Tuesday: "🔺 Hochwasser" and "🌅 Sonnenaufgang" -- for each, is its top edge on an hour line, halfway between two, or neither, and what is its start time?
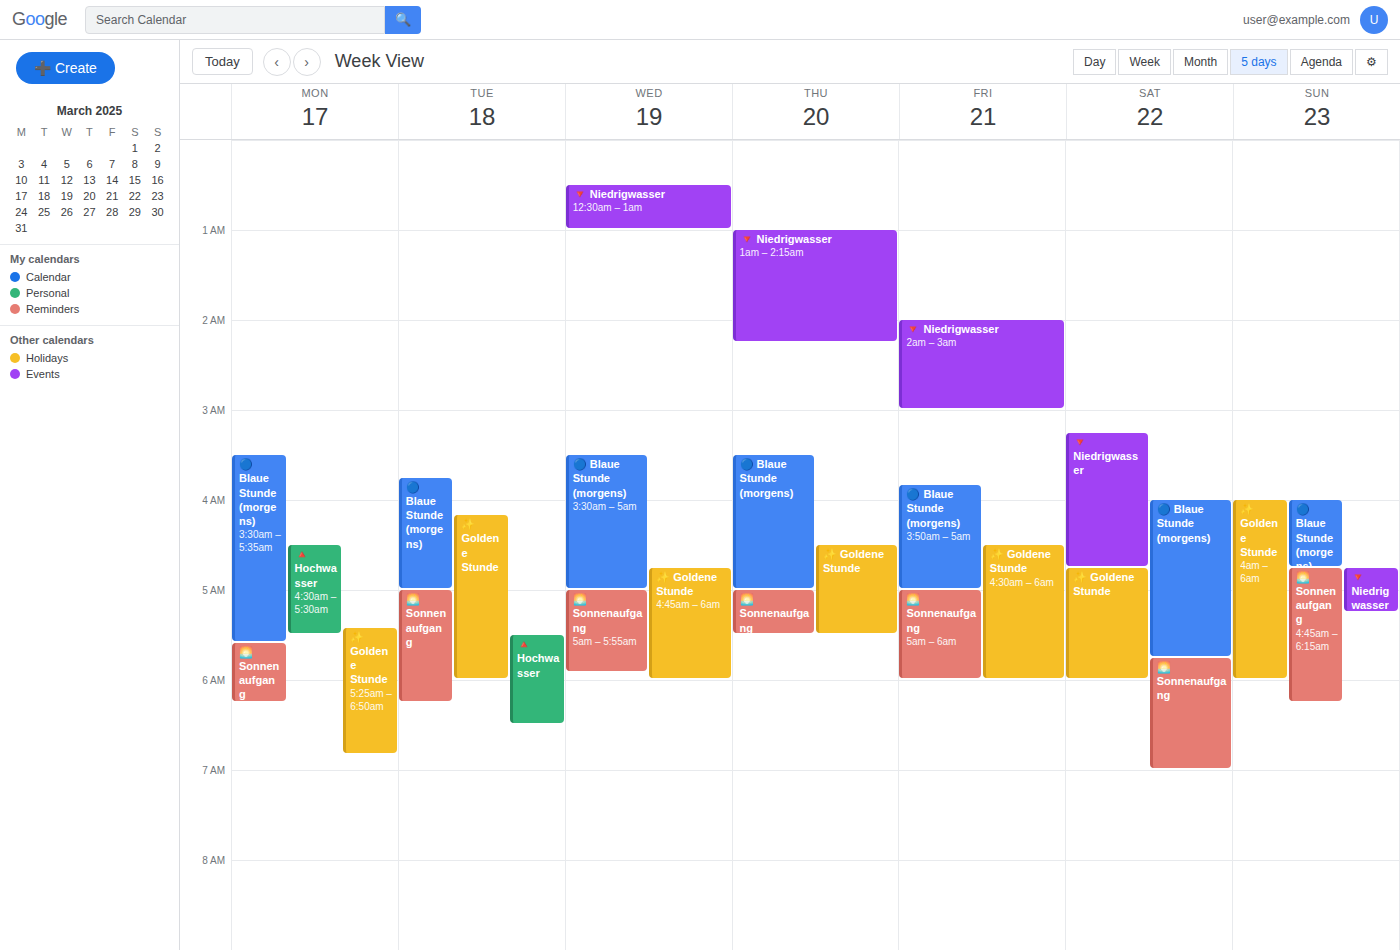
"🔺 Hochwasser": 5:30 AM, halfway between the 5 AM and 6 AM lines. "🌅 Sonnenaufgang": 5:00 AM, exactly on the 5 AM line.